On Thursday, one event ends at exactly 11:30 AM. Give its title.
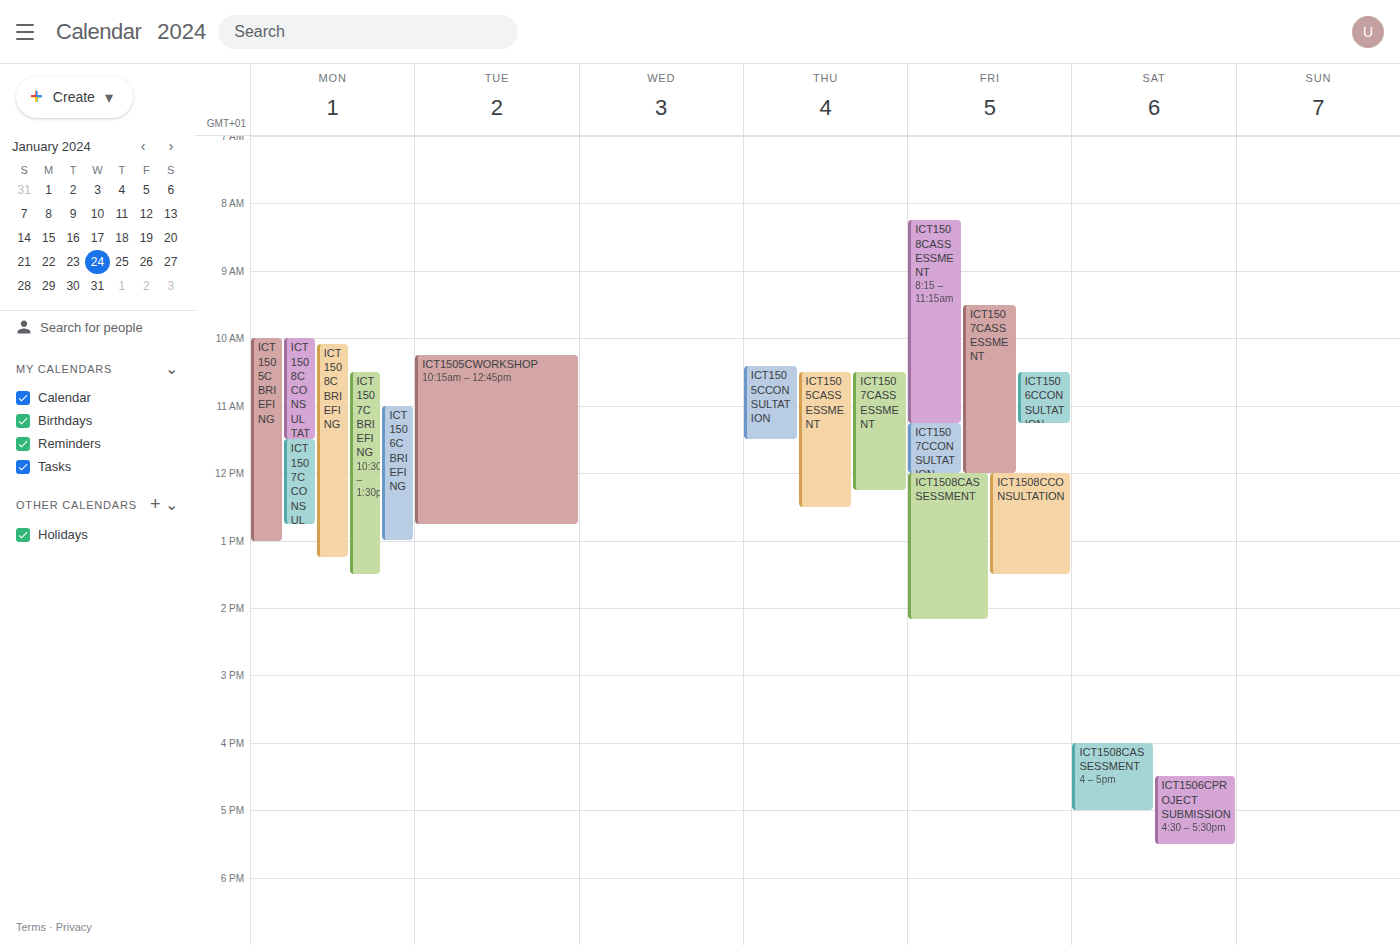
"ICT1505CCONSULTATION"